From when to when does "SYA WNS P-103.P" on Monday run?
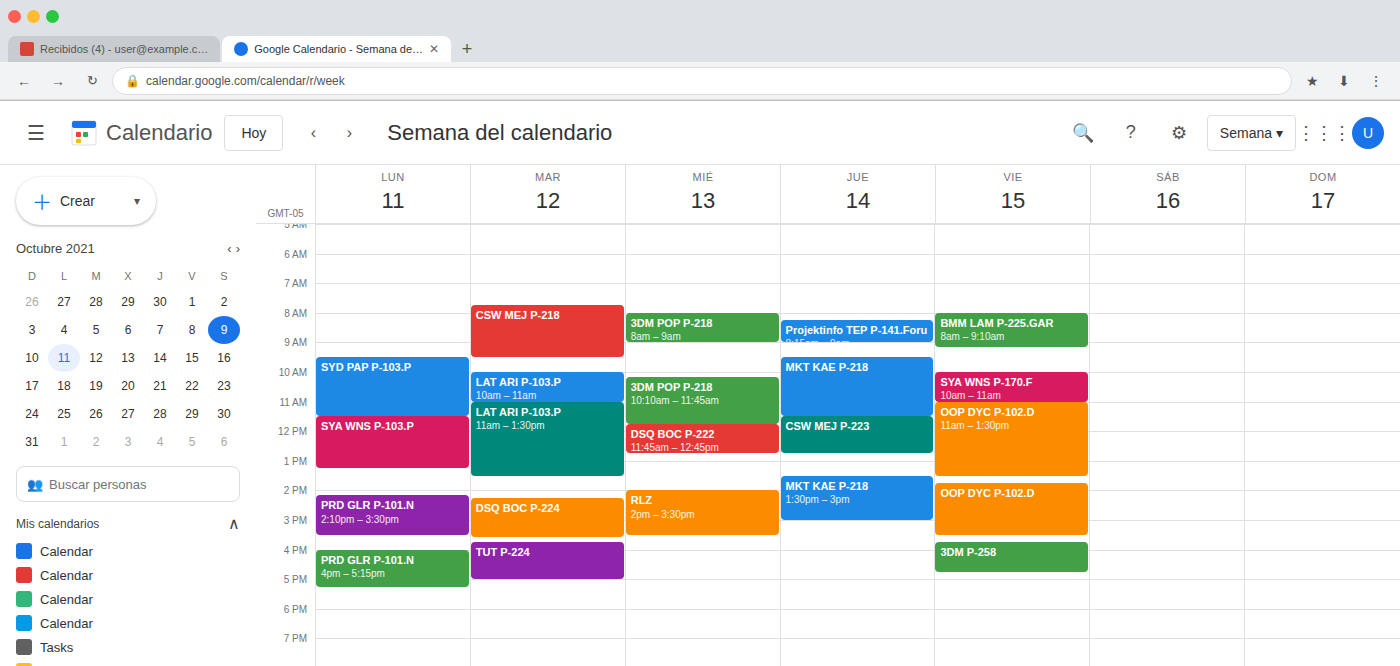
11:30 AM to 1:15 PM